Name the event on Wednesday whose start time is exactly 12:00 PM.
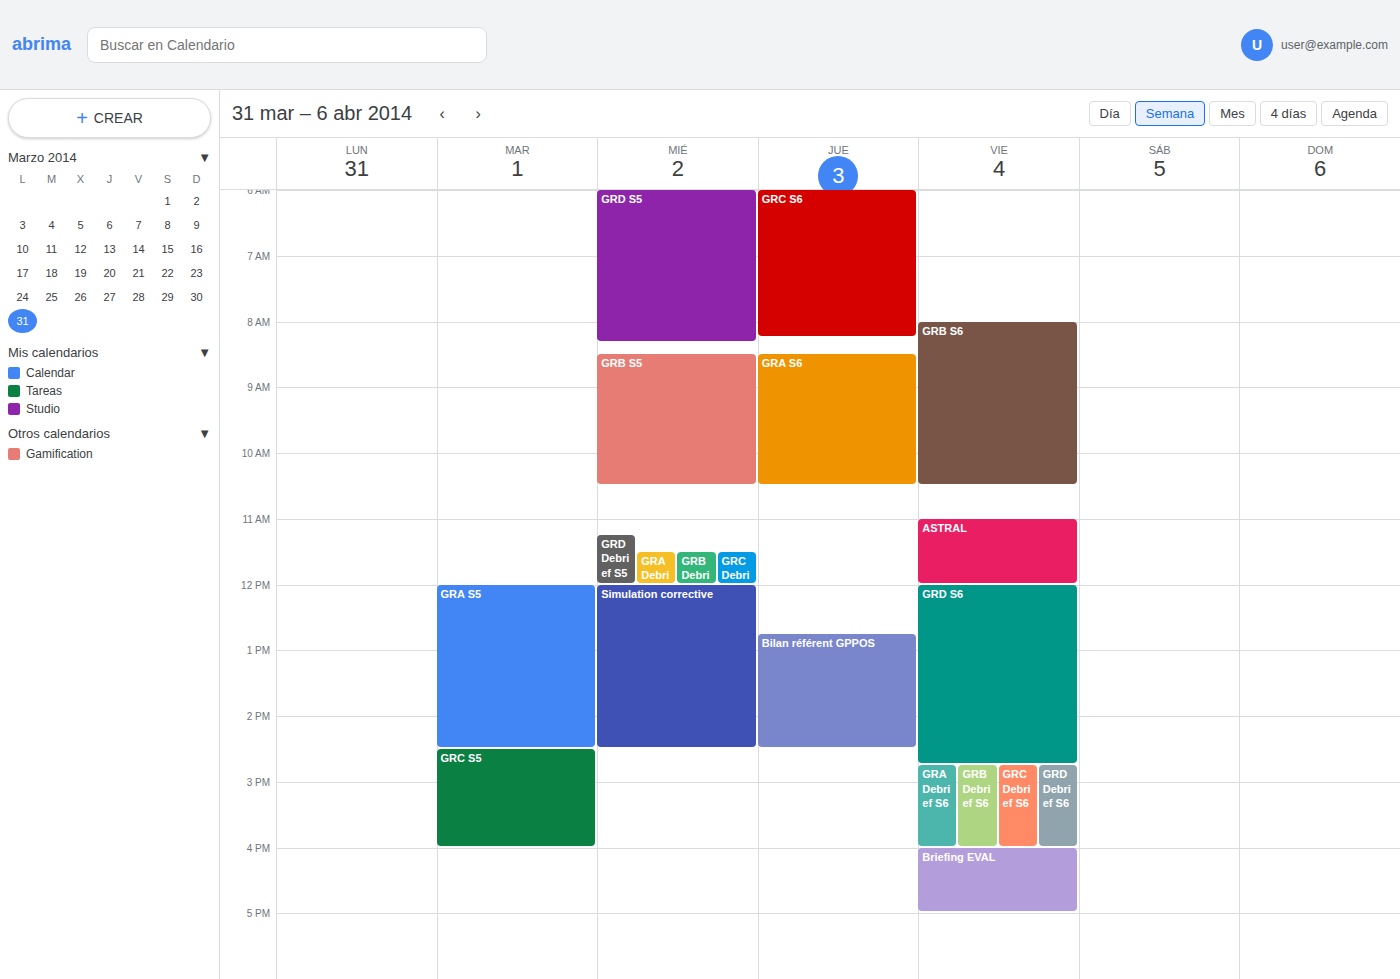
"Simulation corrective"